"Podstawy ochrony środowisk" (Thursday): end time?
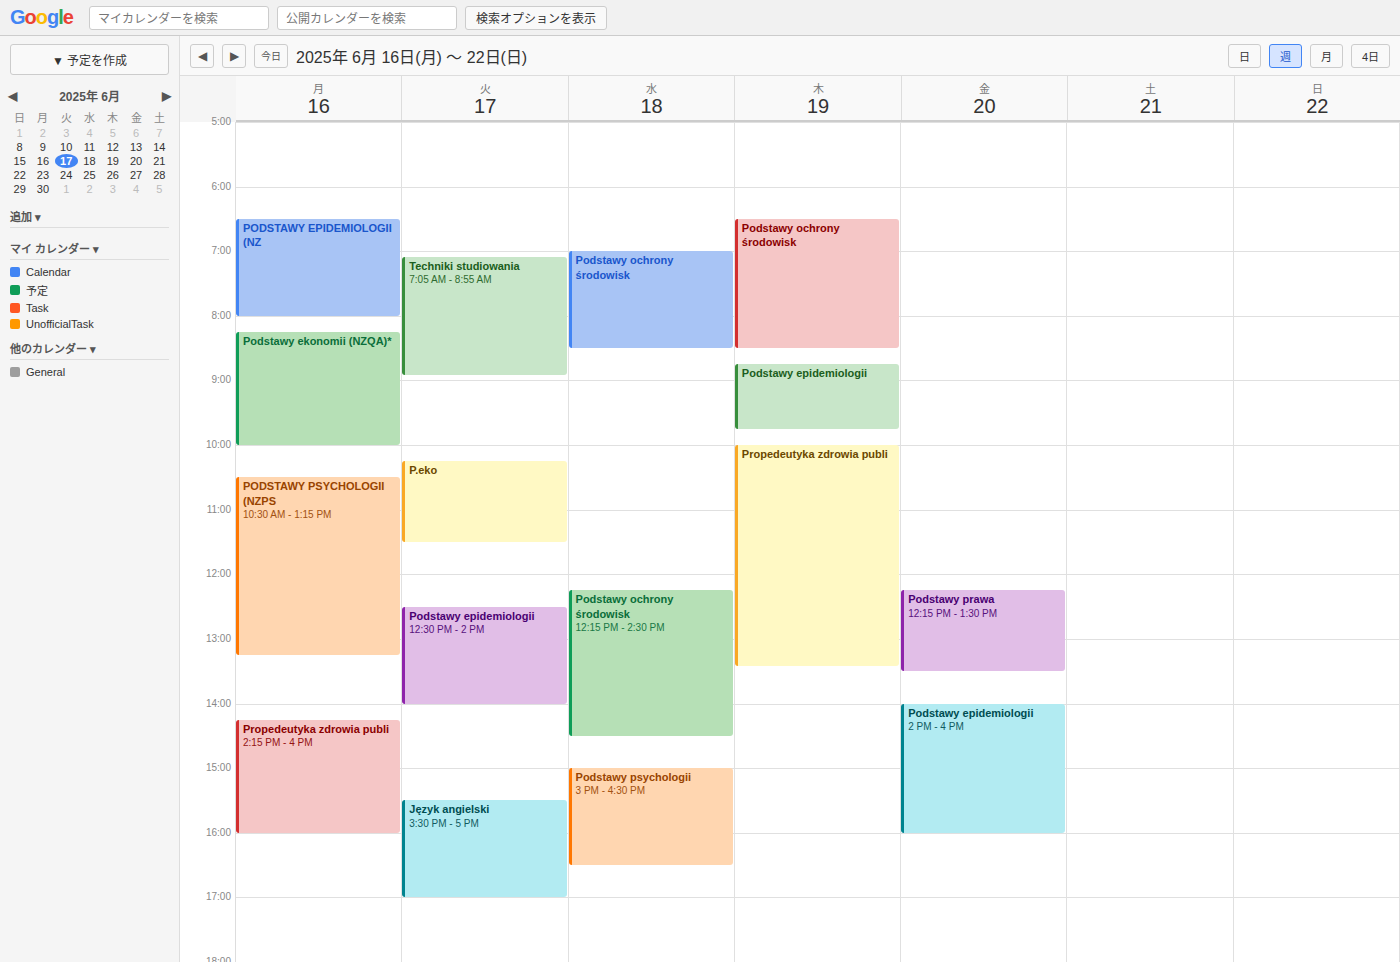
8:30 AM